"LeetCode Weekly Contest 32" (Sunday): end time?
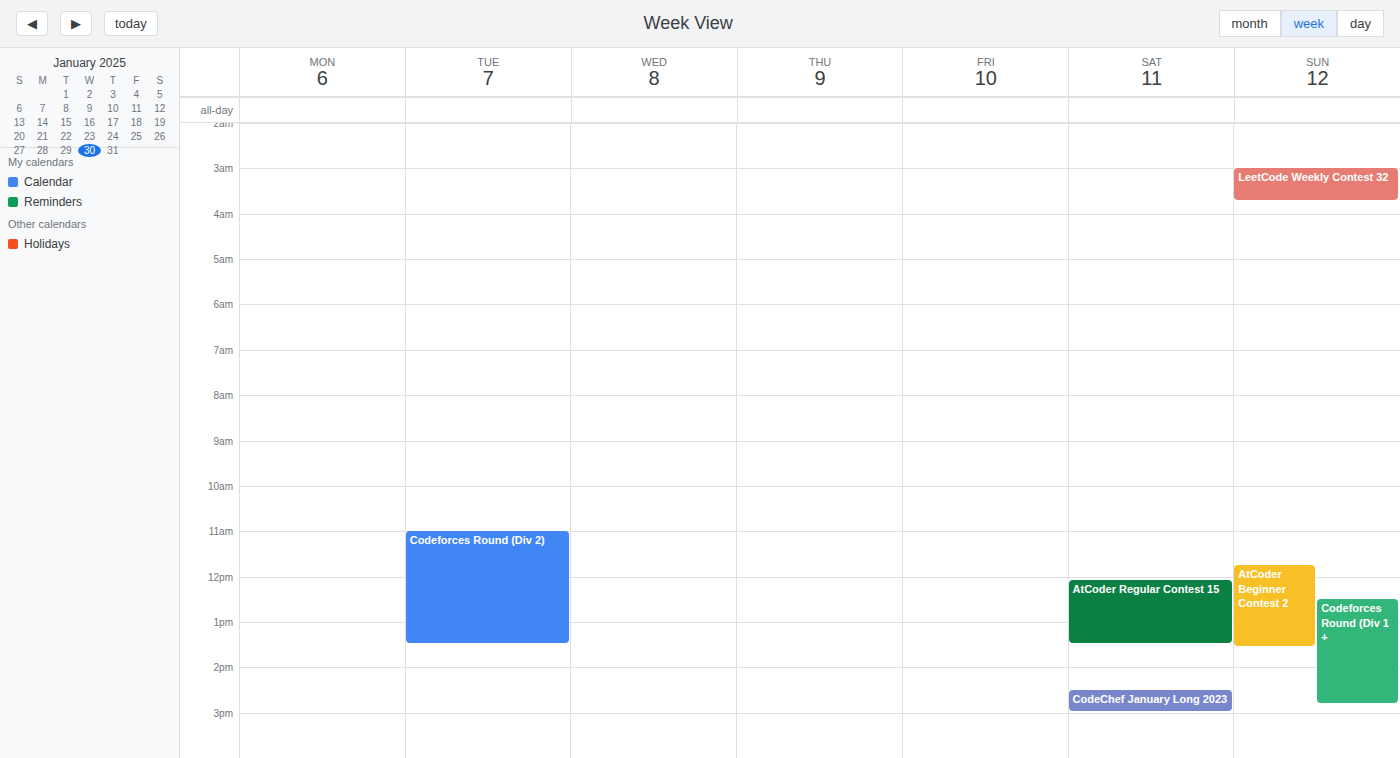
3:45 AM